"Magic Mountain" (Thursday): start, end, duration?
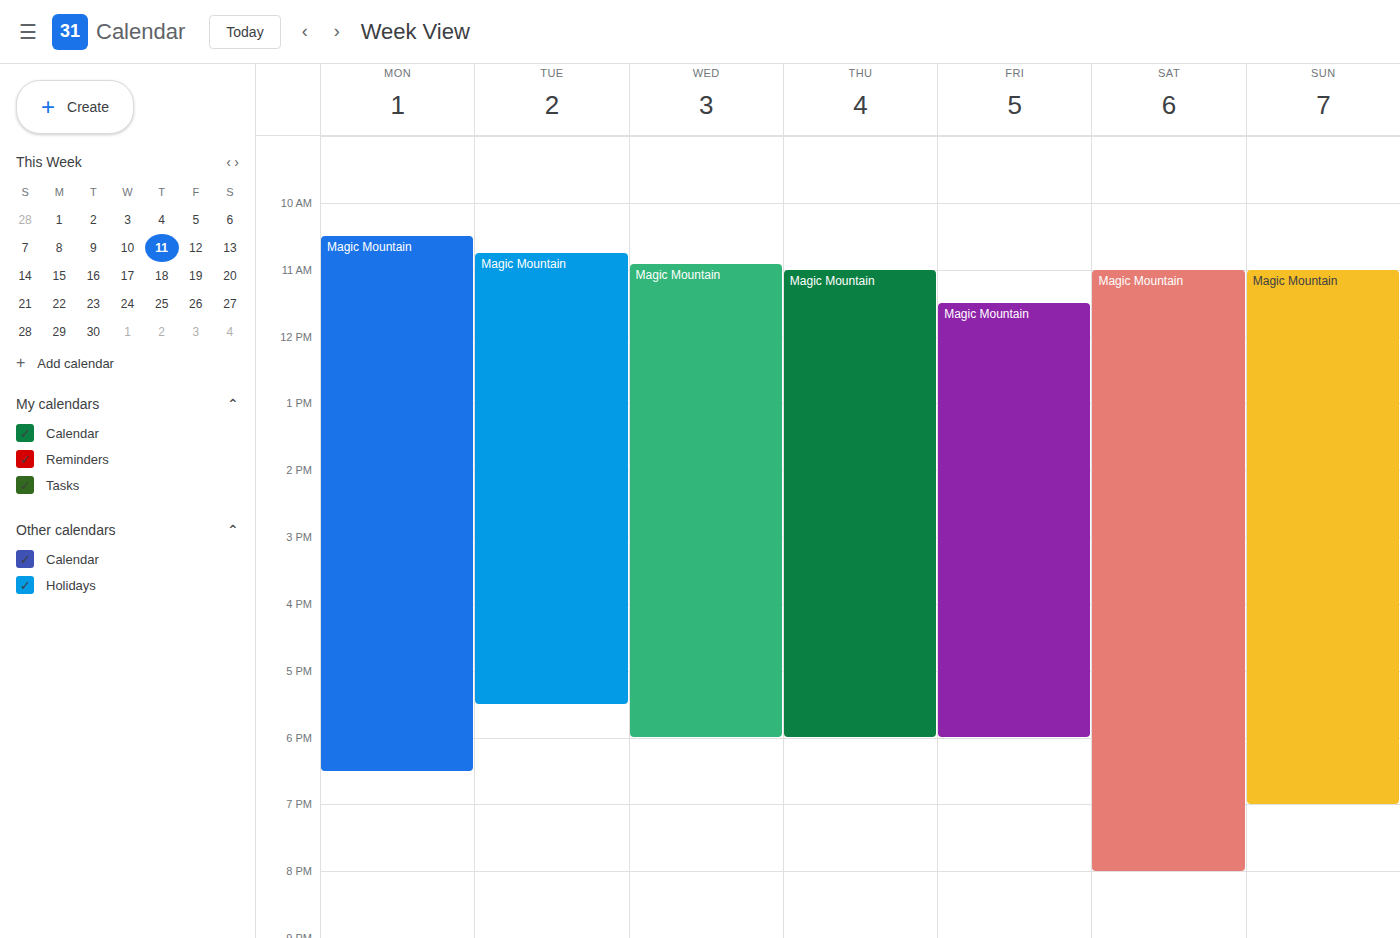
11:00 AM to 6:00 PM, 7 hours